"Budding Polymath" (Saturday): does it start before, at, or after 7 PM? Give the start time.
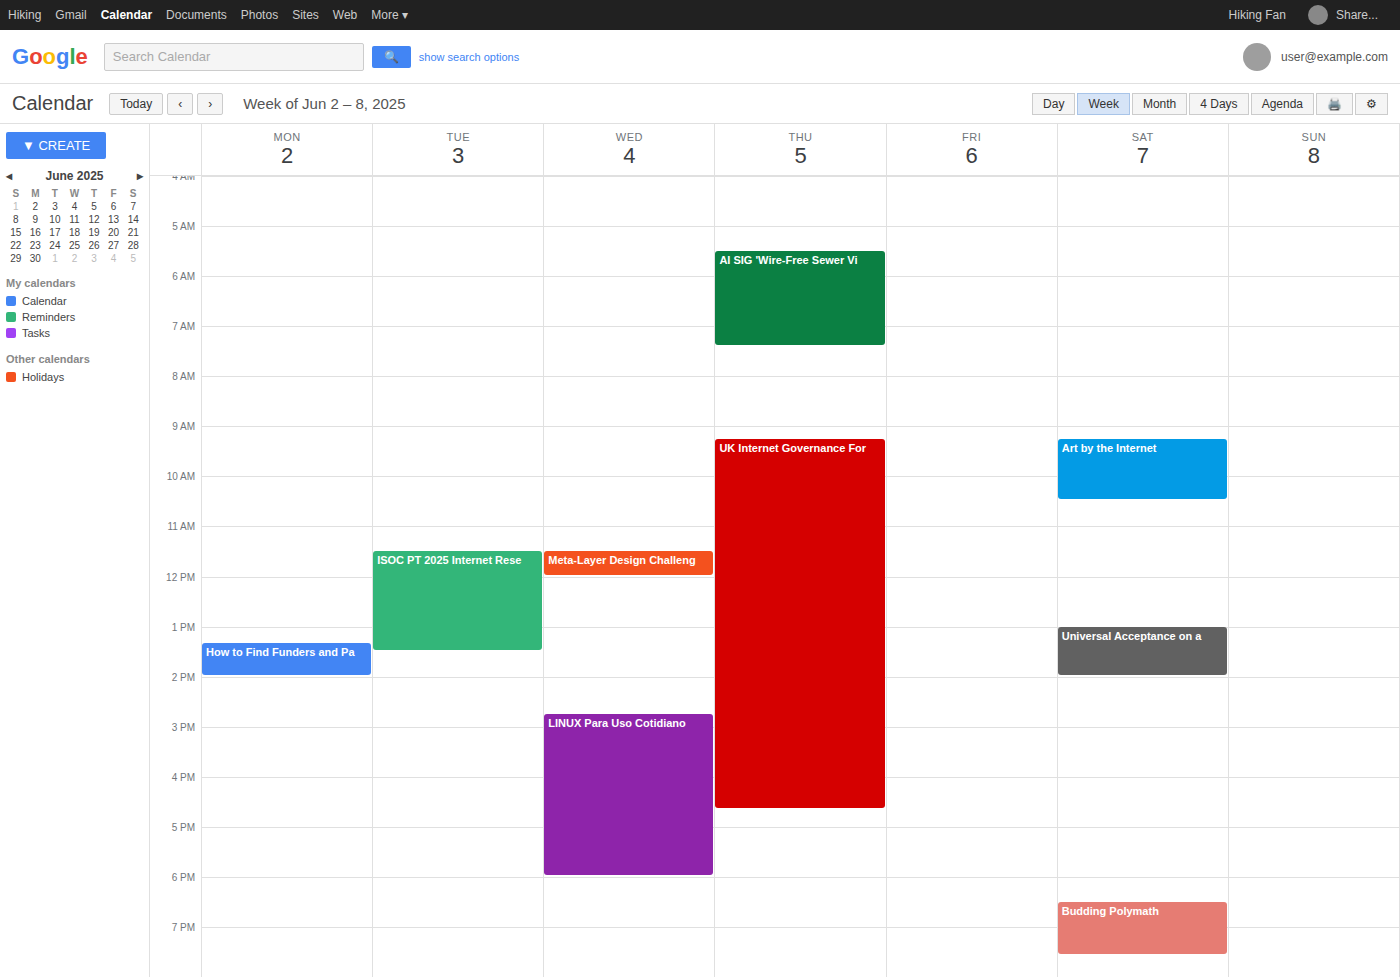
6:30 PM -- before 7 PM, 30 minutes above the 7 PM line.